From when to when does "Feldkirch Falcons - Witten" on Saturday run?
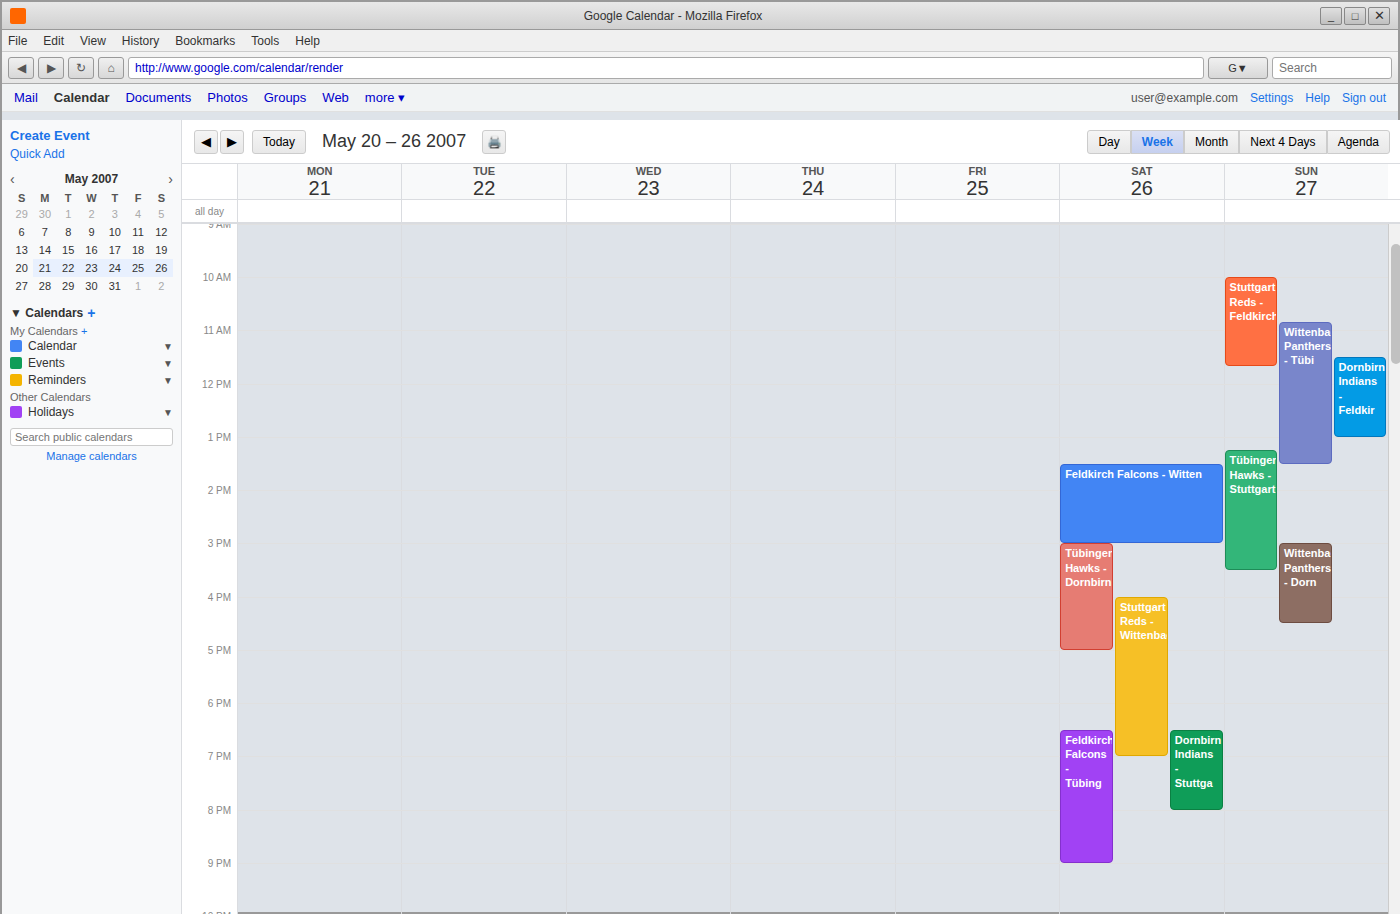
1:30 PM to 3:00 PM